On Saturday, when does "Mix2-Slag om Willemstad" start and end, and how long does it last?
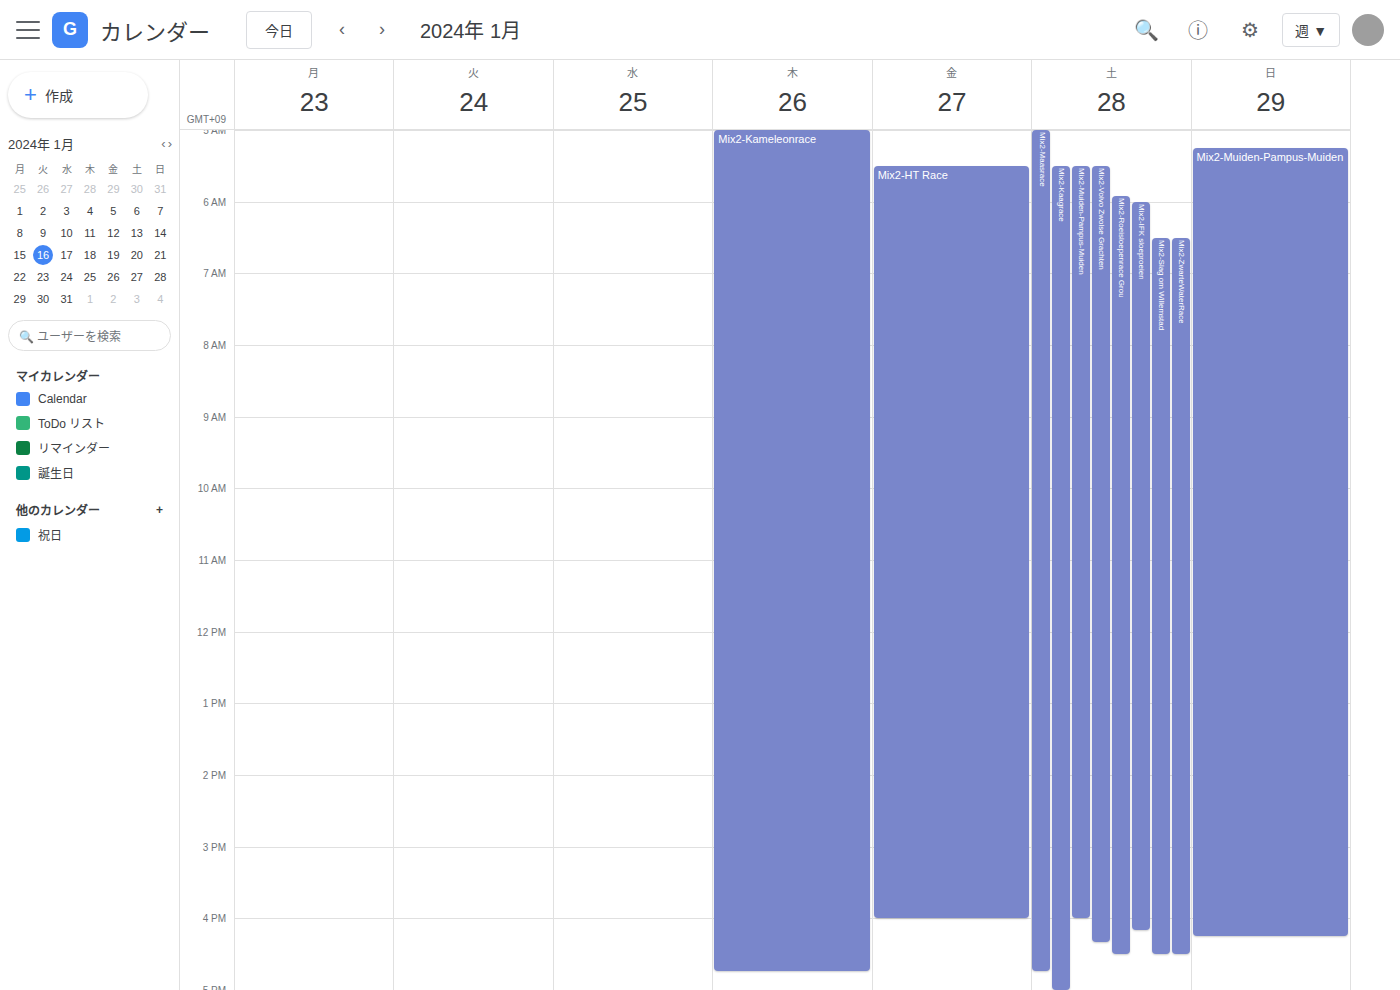
6:30 AM to 4:30 PM, 10 hours